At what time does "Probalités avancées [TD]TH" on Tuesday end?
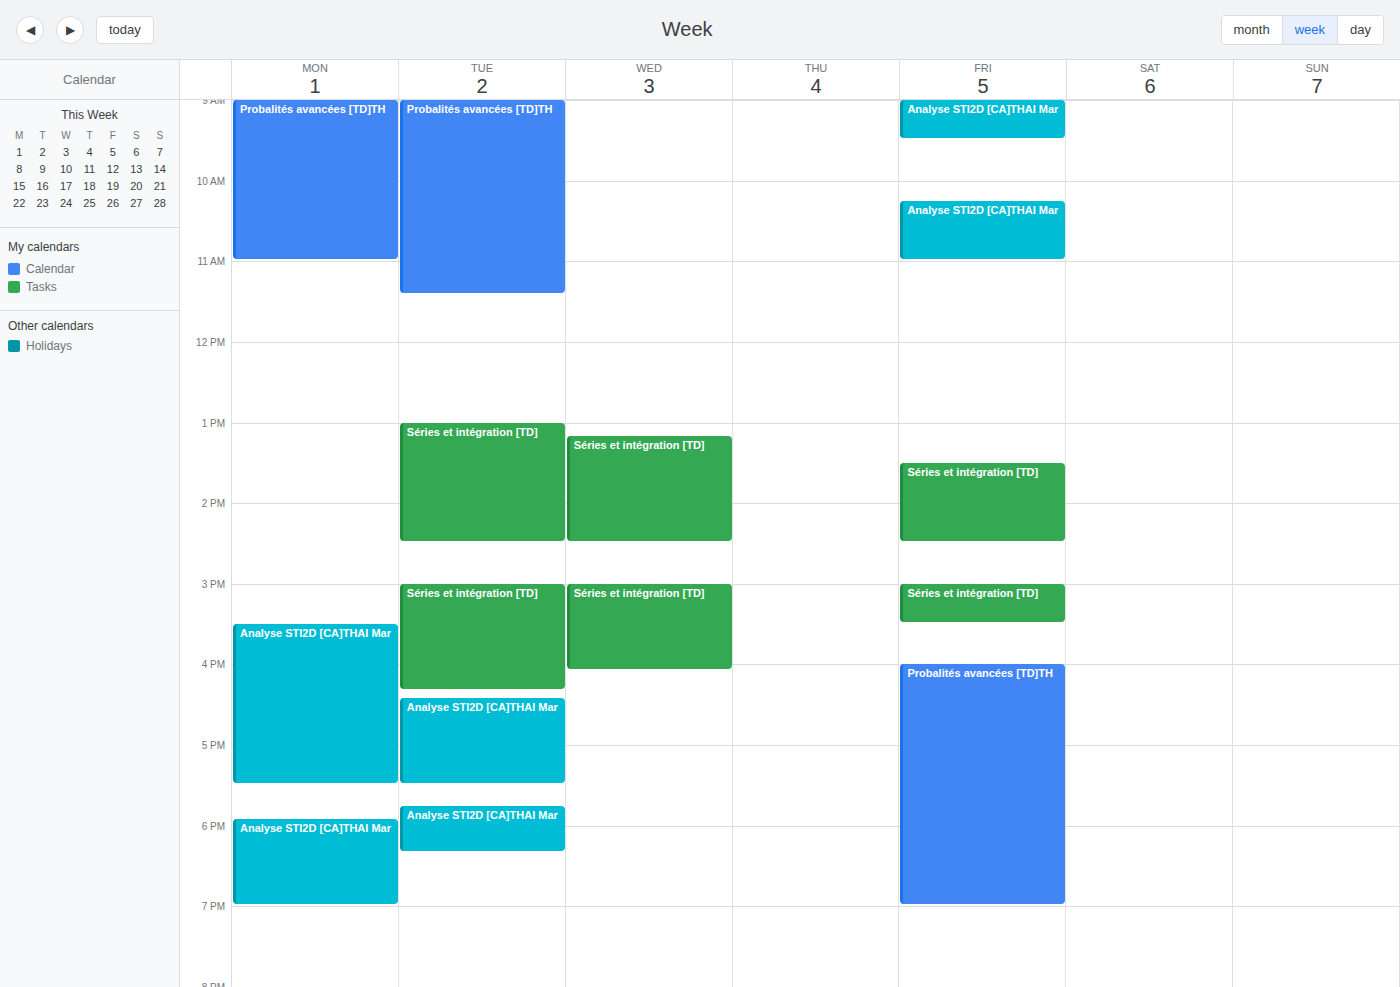
11:25 AM